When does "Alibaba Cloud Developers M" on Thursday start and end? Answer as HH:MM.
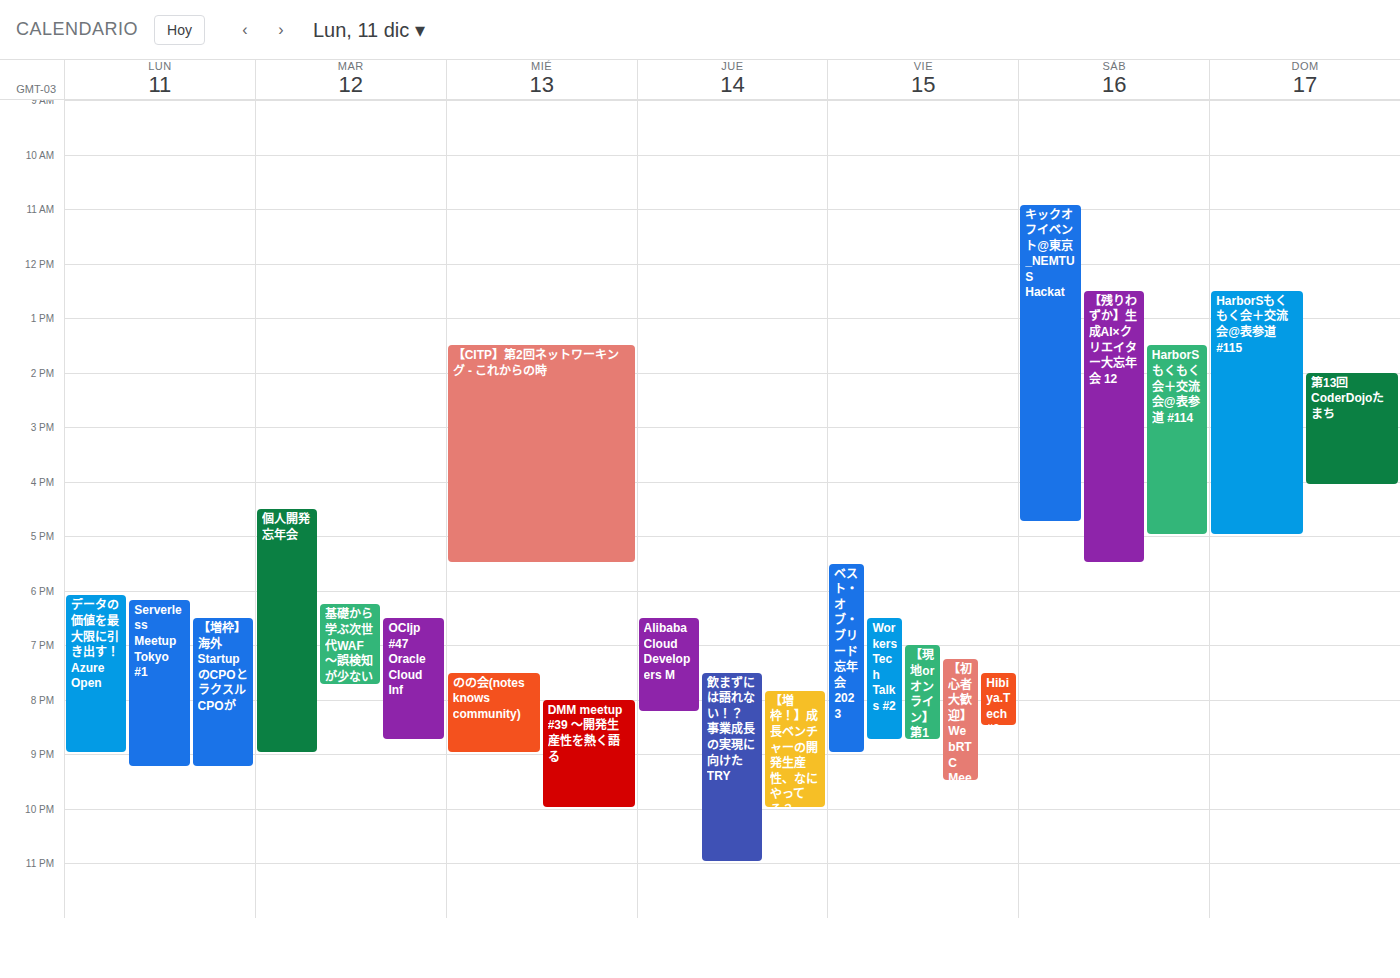
18:30 to 20:15